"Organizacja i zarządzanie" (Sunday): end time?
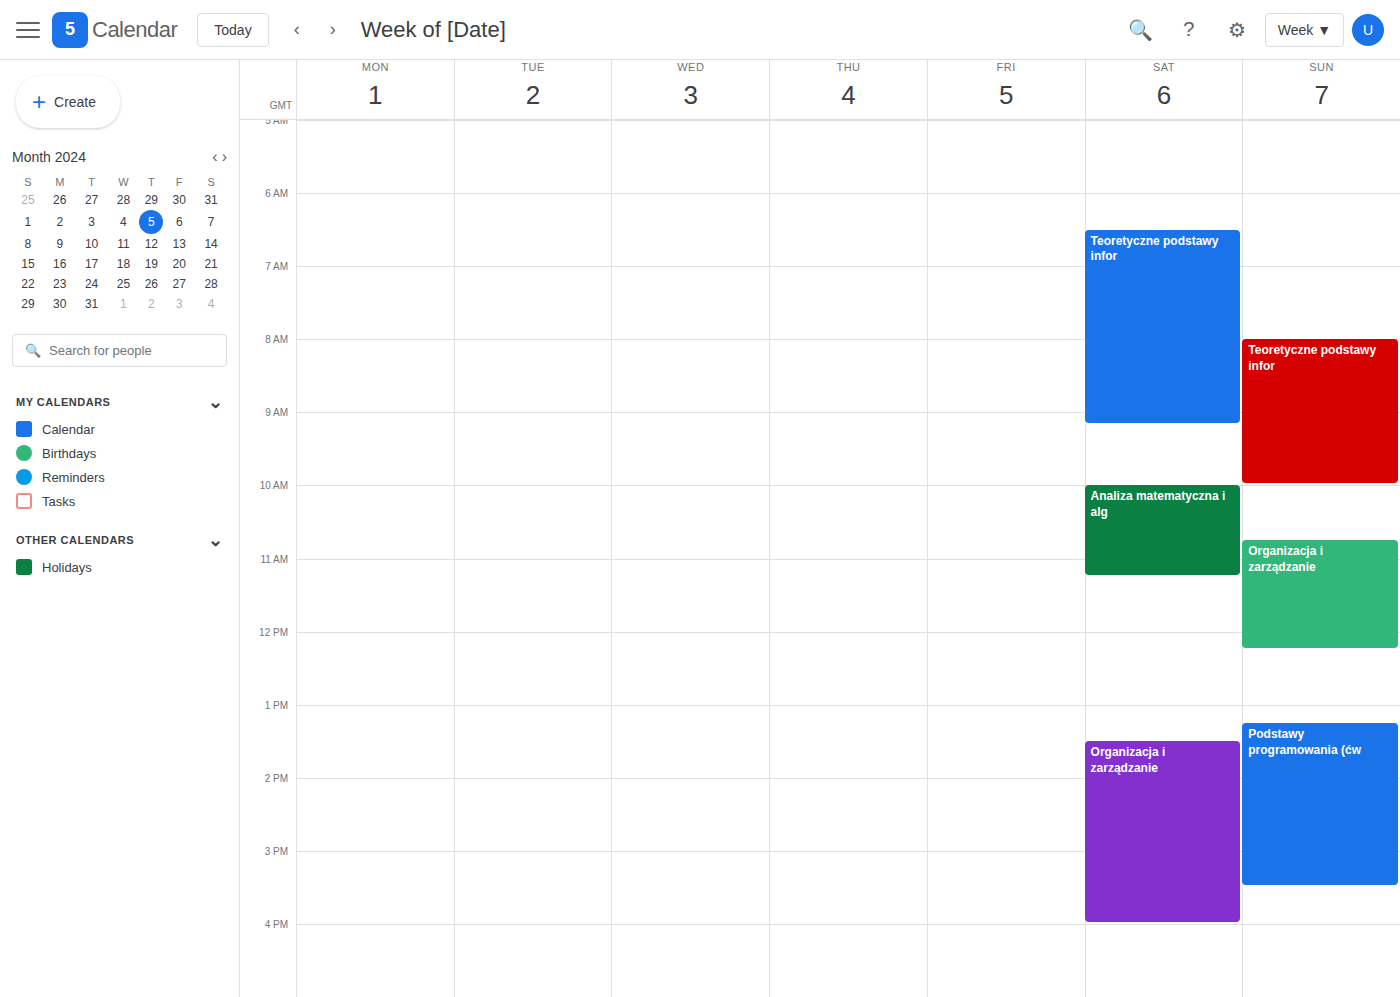
12:15 PM